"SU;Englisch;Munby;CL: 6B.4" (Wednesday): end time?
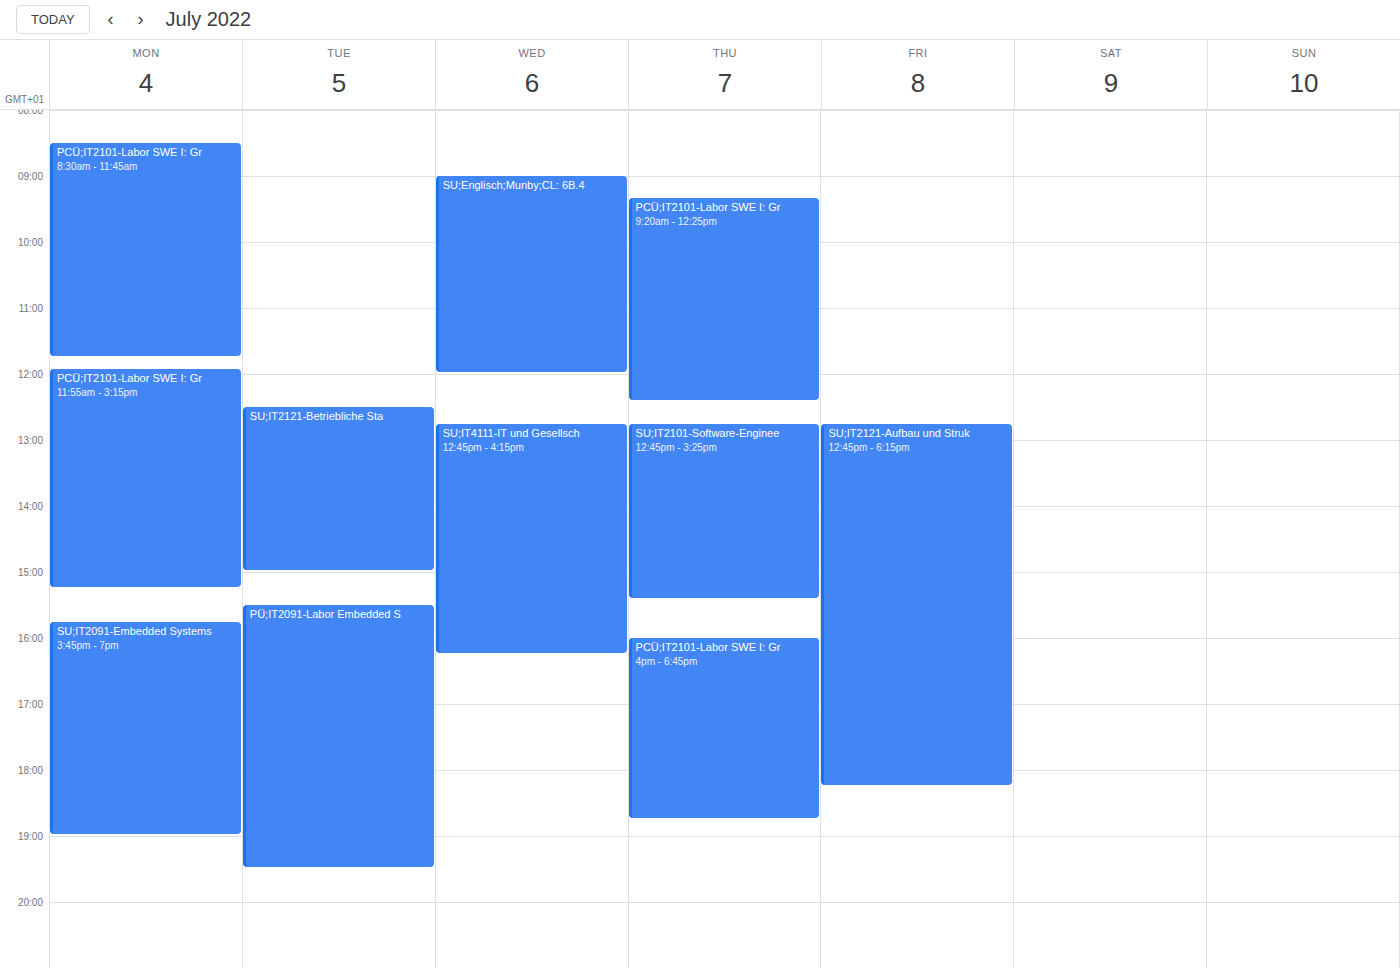
12:00 PM